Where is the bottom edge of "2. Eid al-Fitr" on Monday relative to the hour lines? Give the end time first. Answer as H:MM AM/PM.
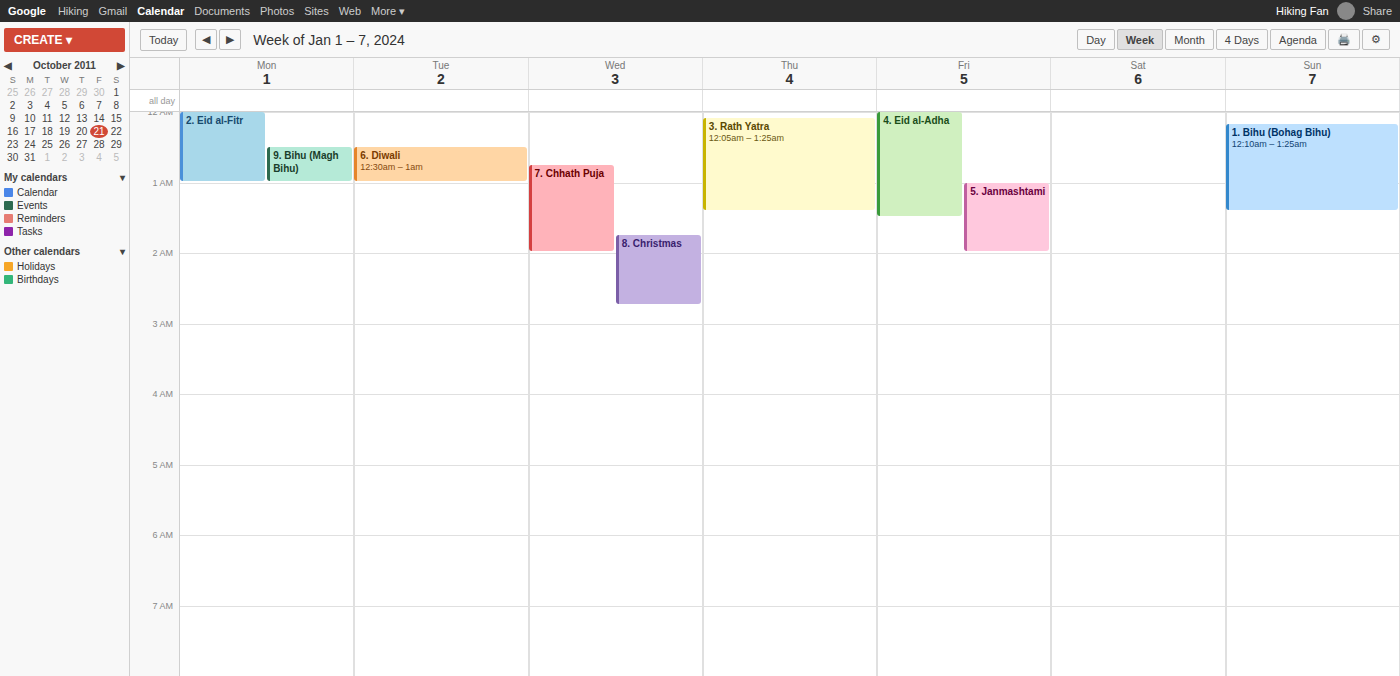
1:00 AM -- exactly on the 1 AM line.